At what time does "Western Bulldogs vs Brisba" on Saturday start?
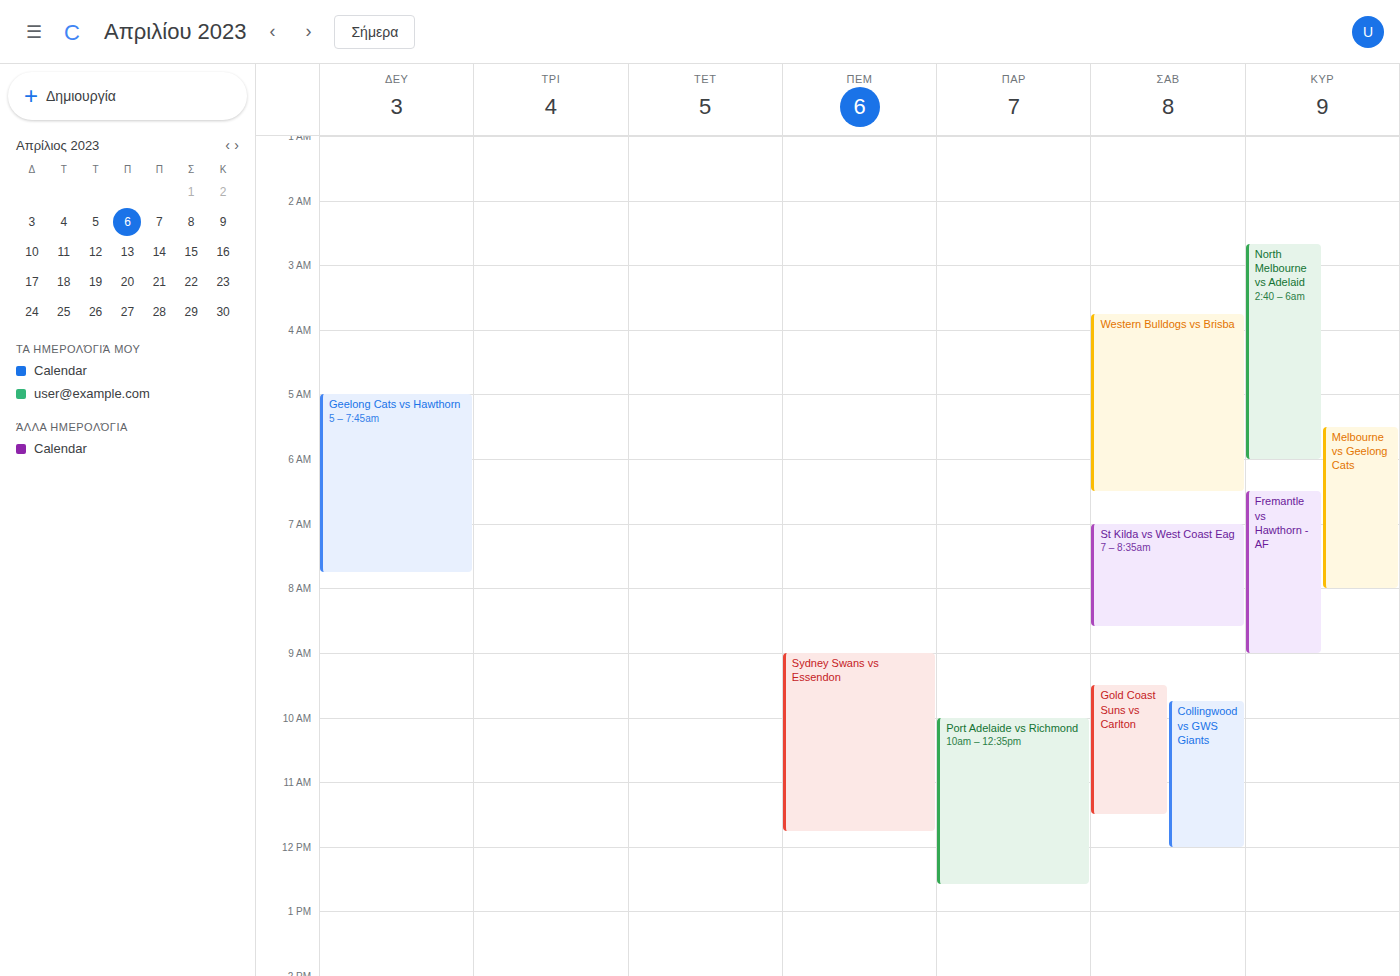
3:45 AM